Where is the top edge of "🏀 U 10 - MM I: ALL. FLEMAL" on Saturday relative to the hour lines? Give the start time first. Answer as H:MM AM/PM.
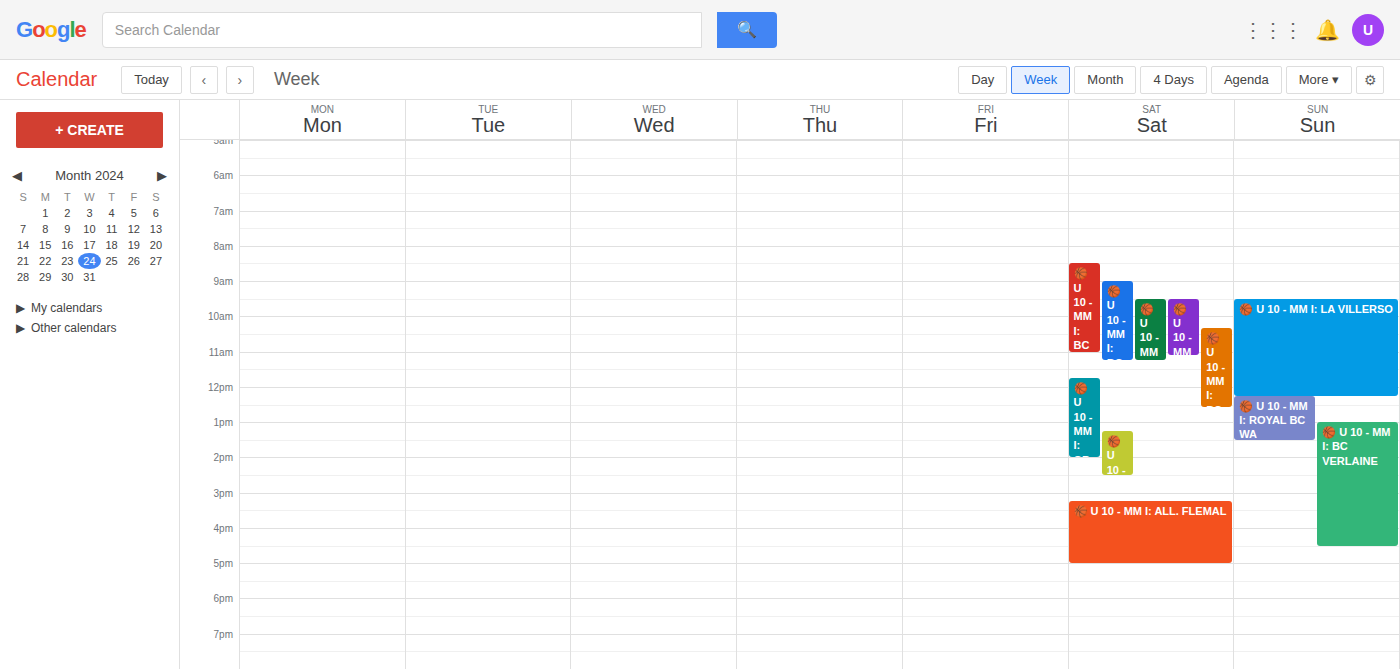
3:15 PM -- neither: a quarter of the way from the 3 PM line to the 4 PM line.